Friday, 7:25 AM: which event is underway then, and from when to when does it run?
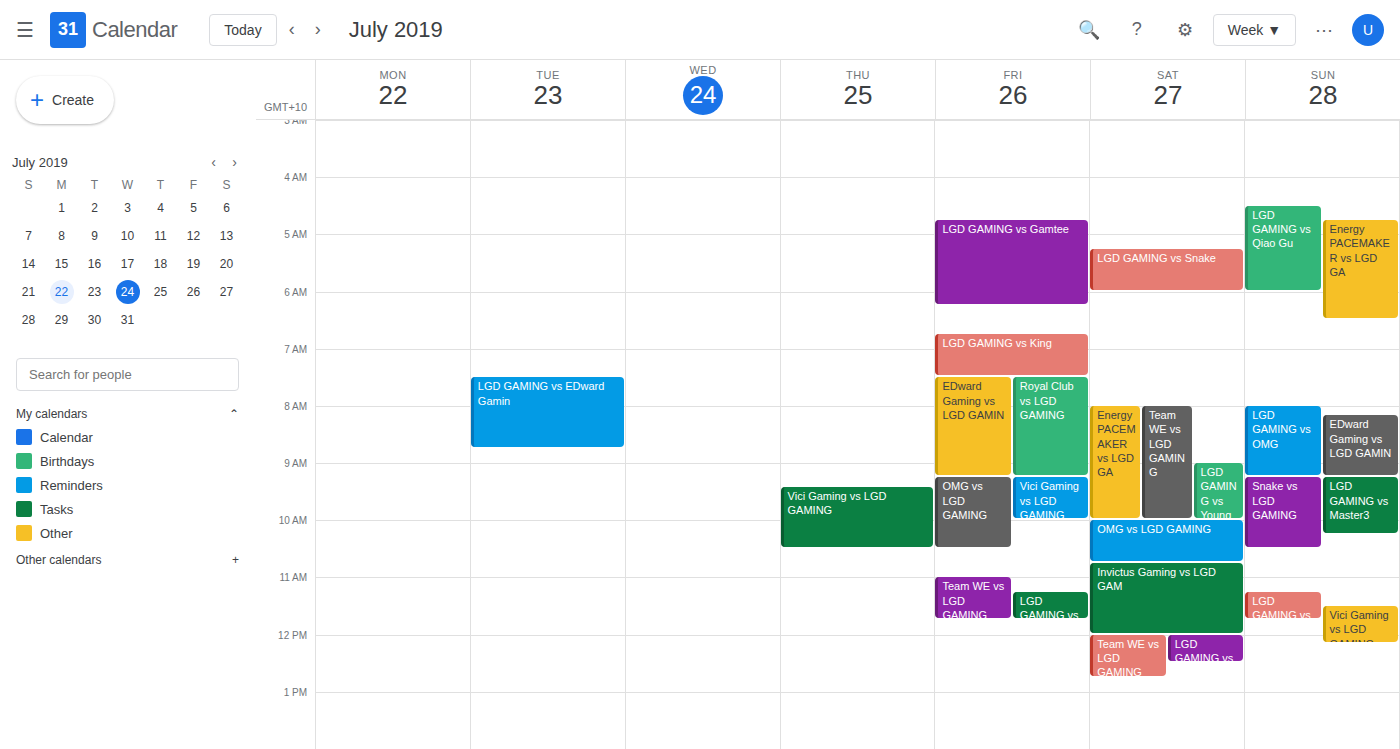
"LGD GAMING vs King", 6:45 AM to 7:30 AM